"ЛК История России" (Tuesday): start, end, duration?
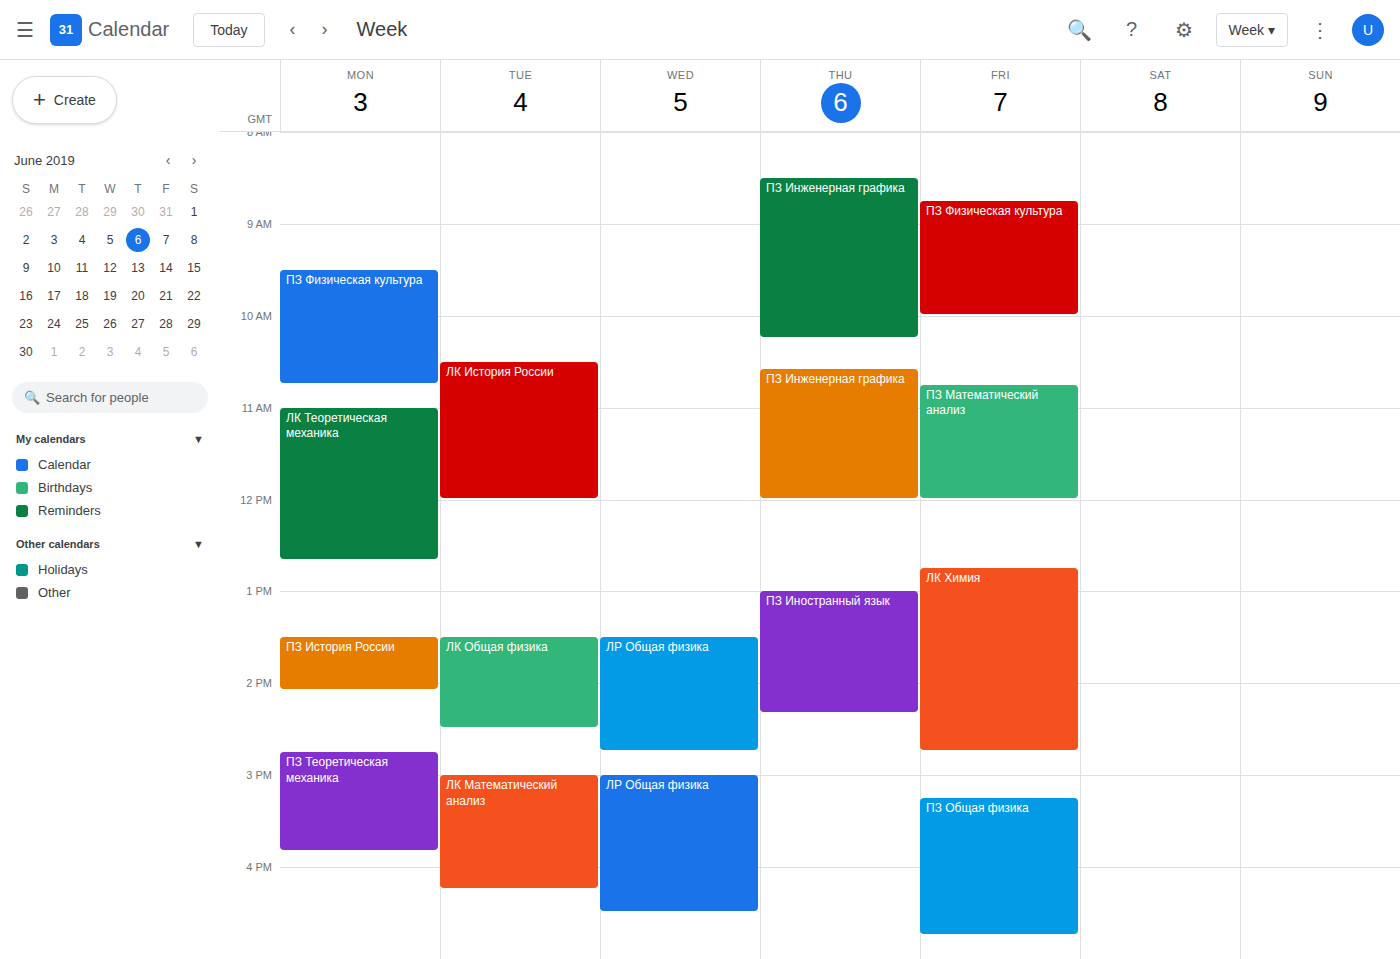
10:30 AM to 12:00 PM, 1 hour 30 minutes